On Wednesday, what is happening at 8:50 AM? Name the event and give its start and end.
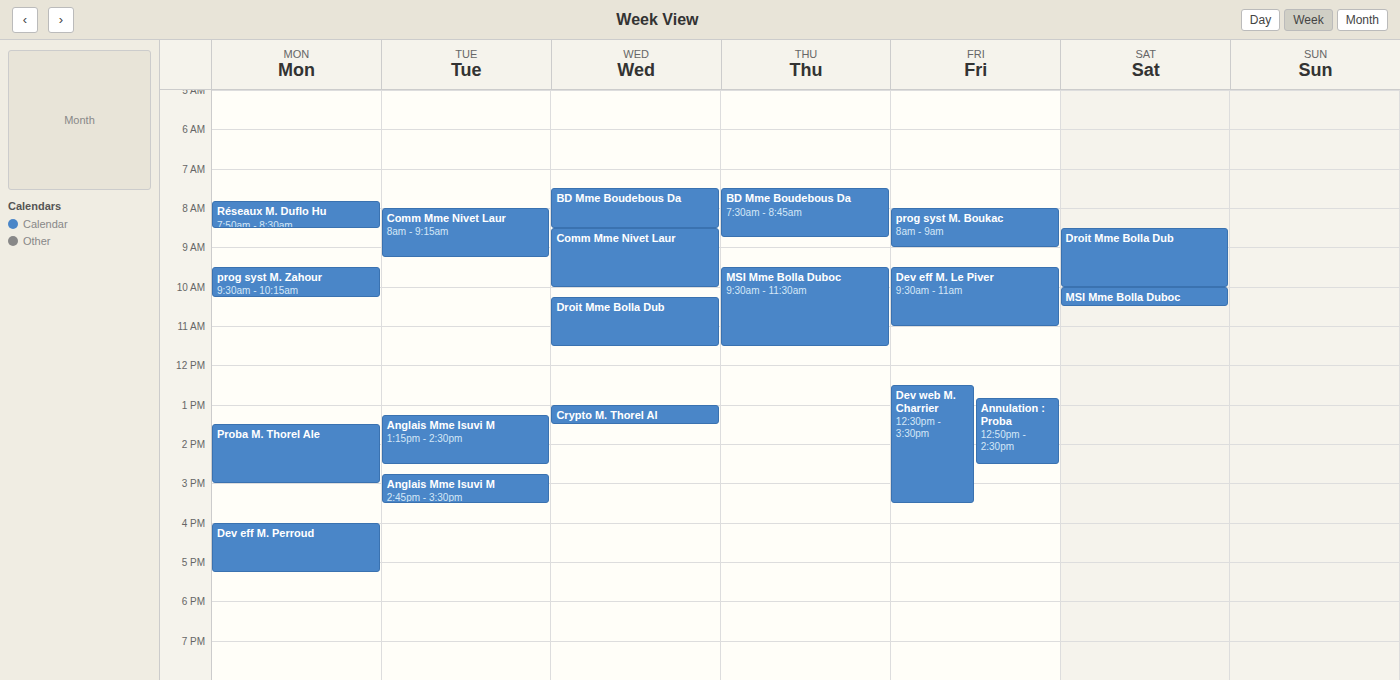
"Comm Mme Nivet Laur", 8:30 AM to 10:00 AM